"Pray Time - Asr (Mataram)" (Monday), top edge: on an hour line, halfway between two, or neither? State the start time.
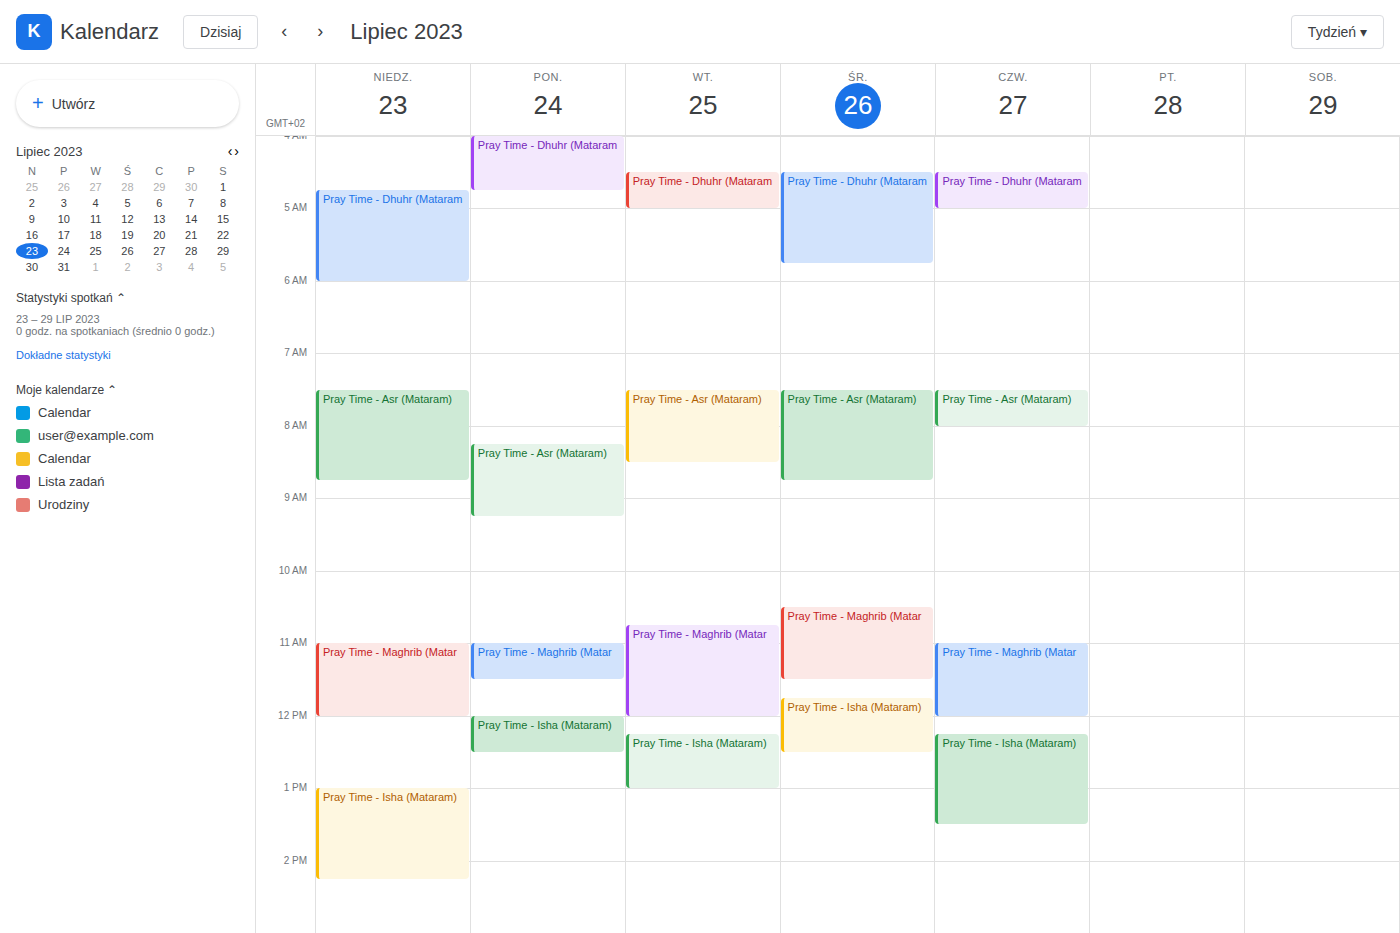
08:15 -- neither: a quarter of the way from the 08:00 line to the 09:00 line.